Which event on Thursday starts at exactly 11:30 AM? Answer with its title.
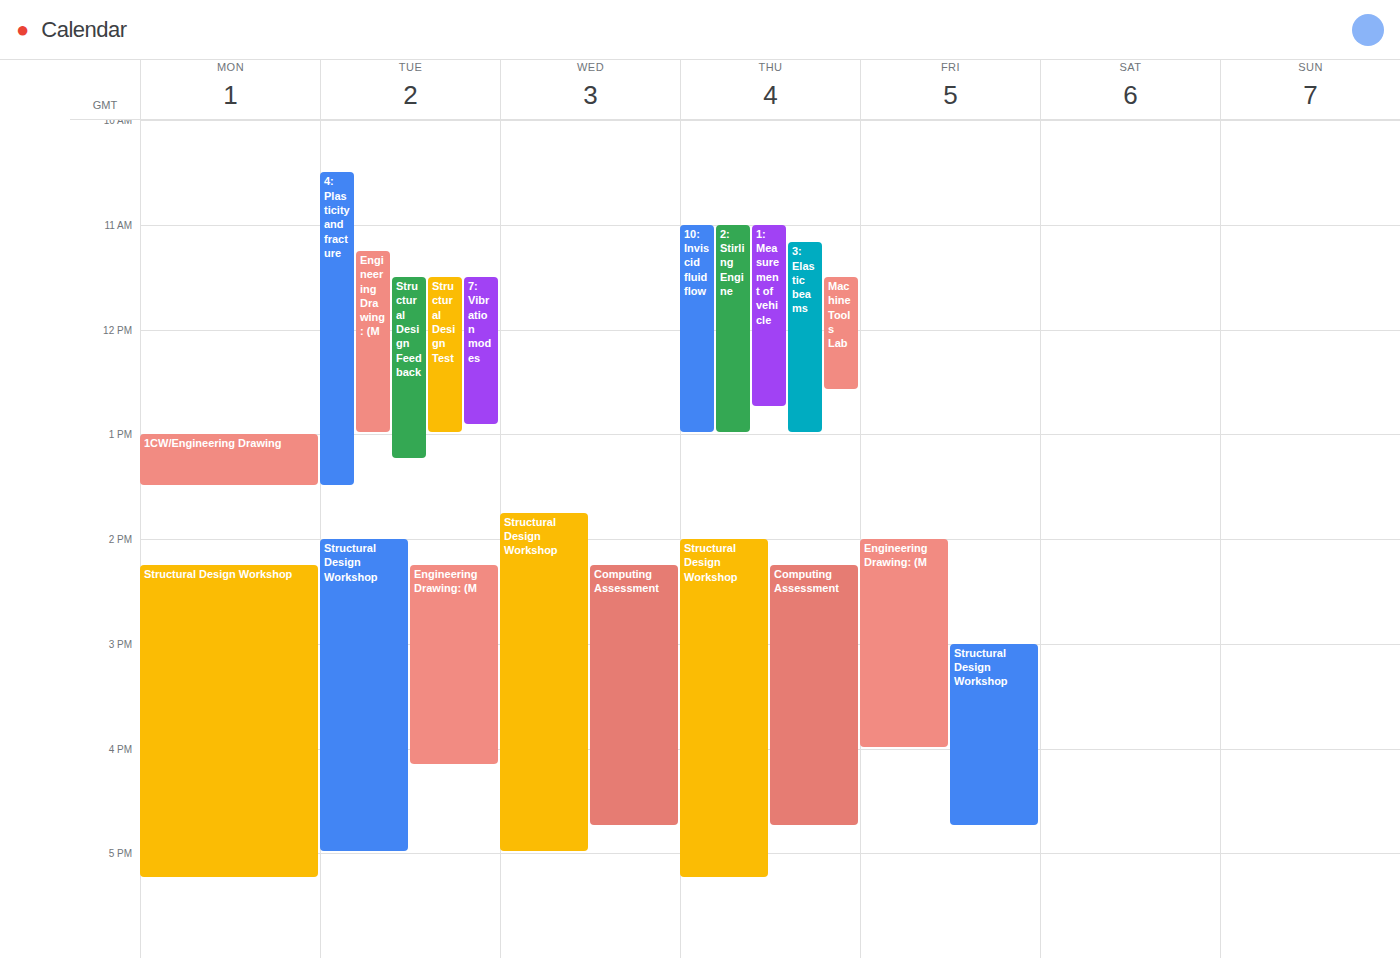
"Machine Tools Lab"